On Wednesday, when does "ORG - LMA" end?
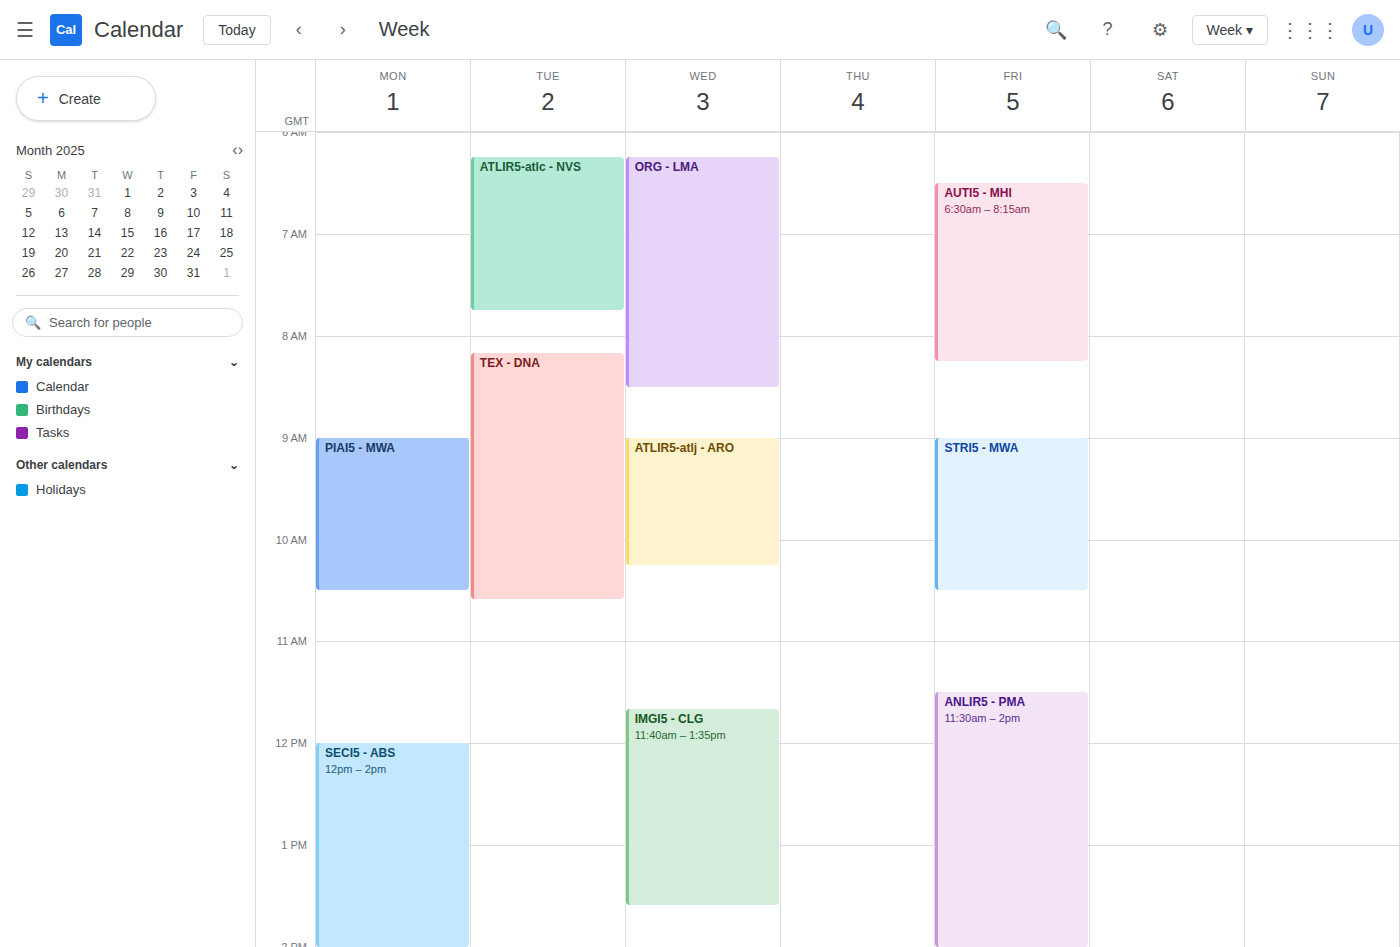
8:30 AM